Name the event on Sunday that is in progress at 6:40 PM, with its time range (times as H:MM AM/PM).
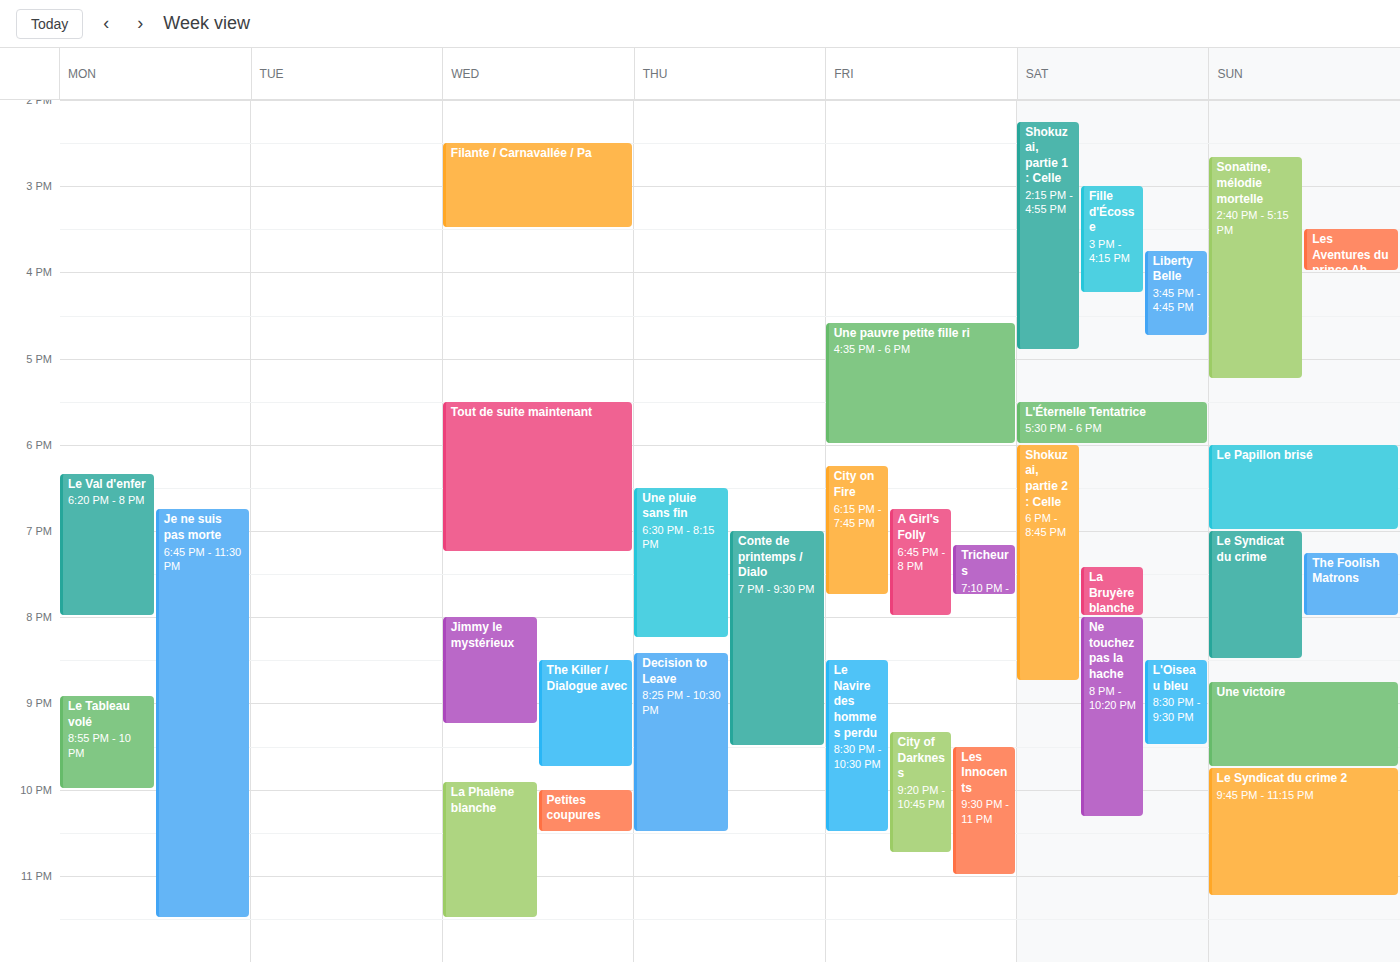
"Le Papillon brisé", 6:00 PM to 7:00 PM